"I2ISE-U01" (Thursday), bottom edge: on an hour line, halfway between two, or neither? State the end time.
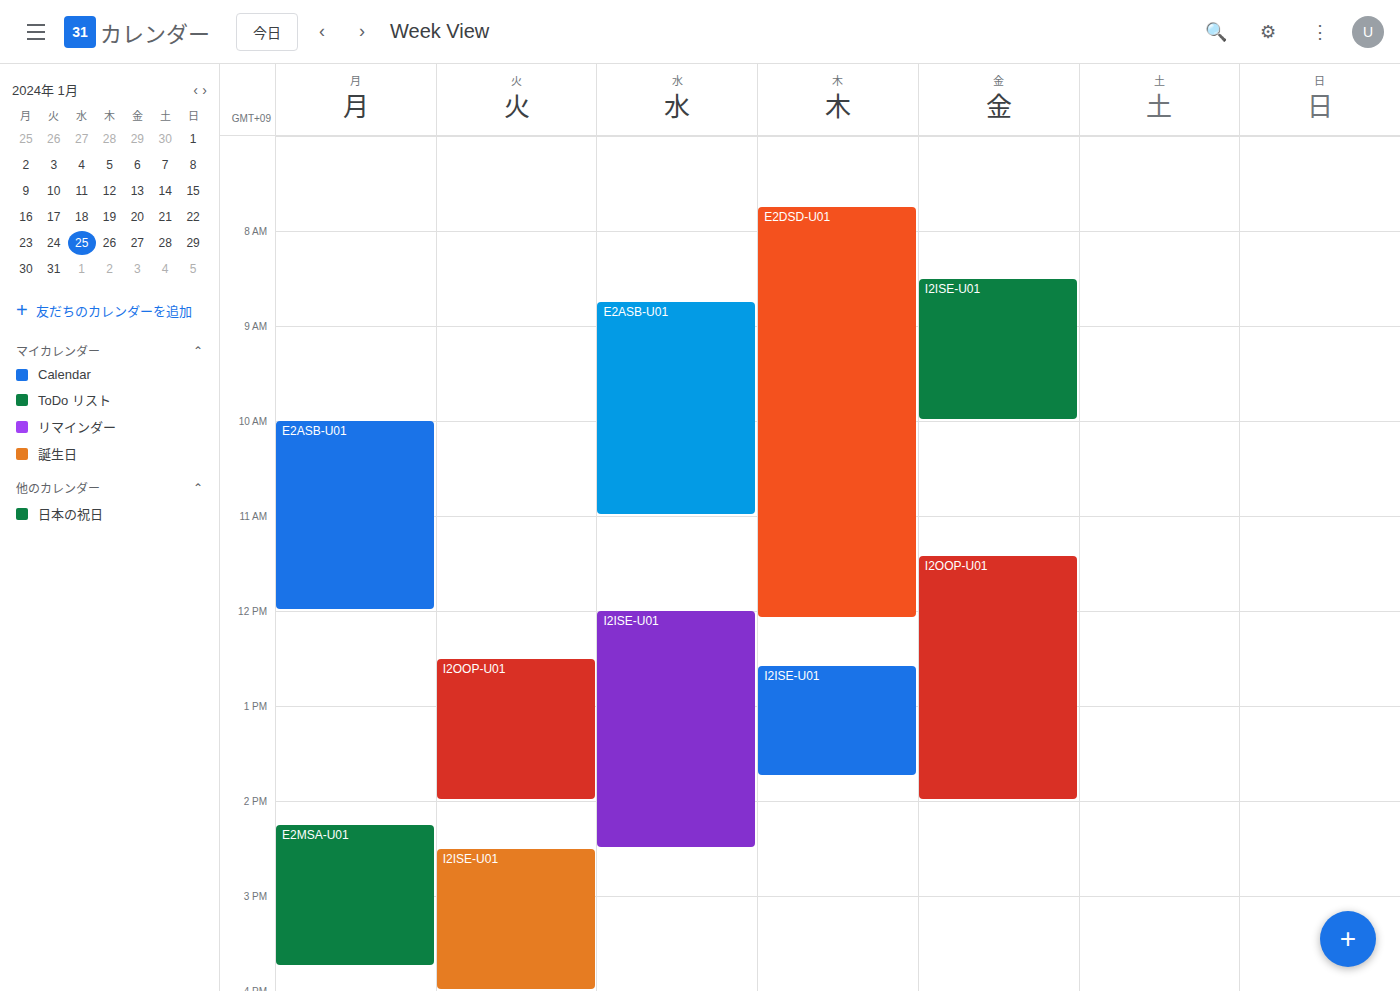
1:45 PM -- neither: three quarters of the way from the 1 PM line to the 2 PM line.